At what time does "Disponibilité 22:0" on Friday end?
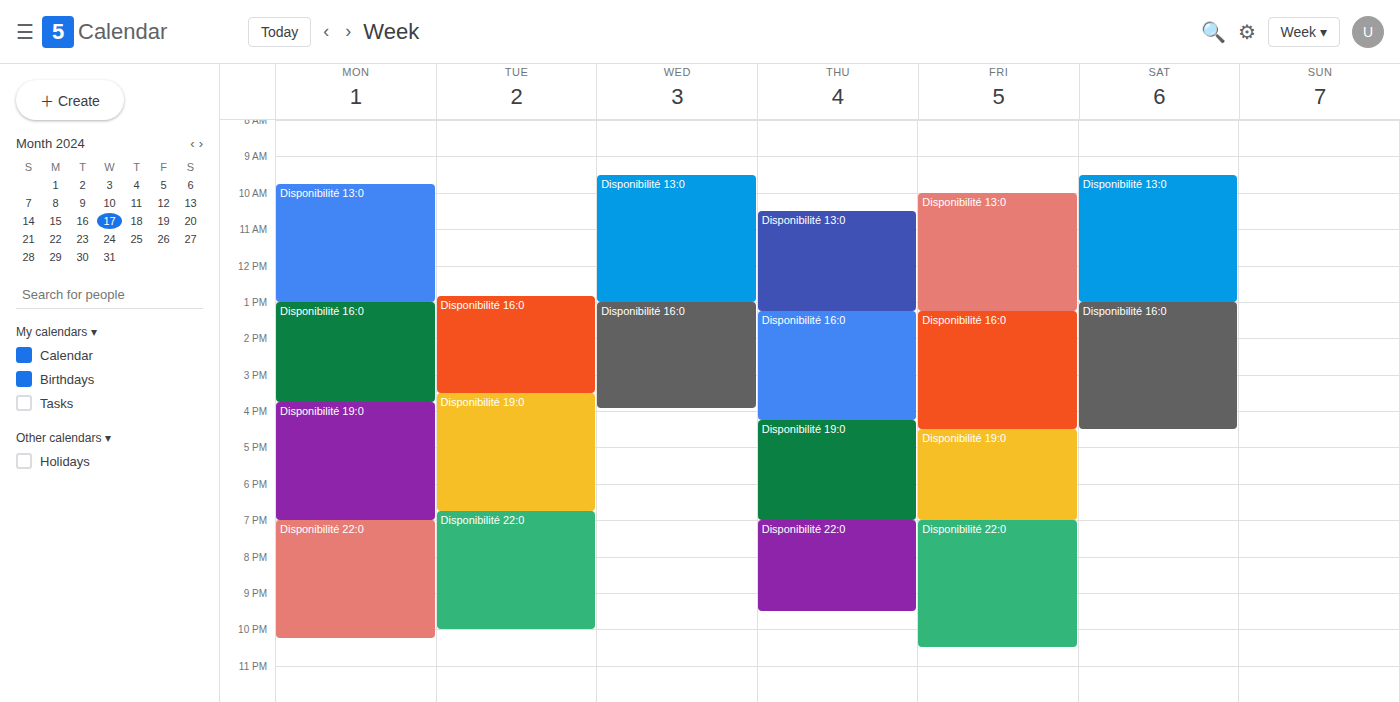
10:30 PM